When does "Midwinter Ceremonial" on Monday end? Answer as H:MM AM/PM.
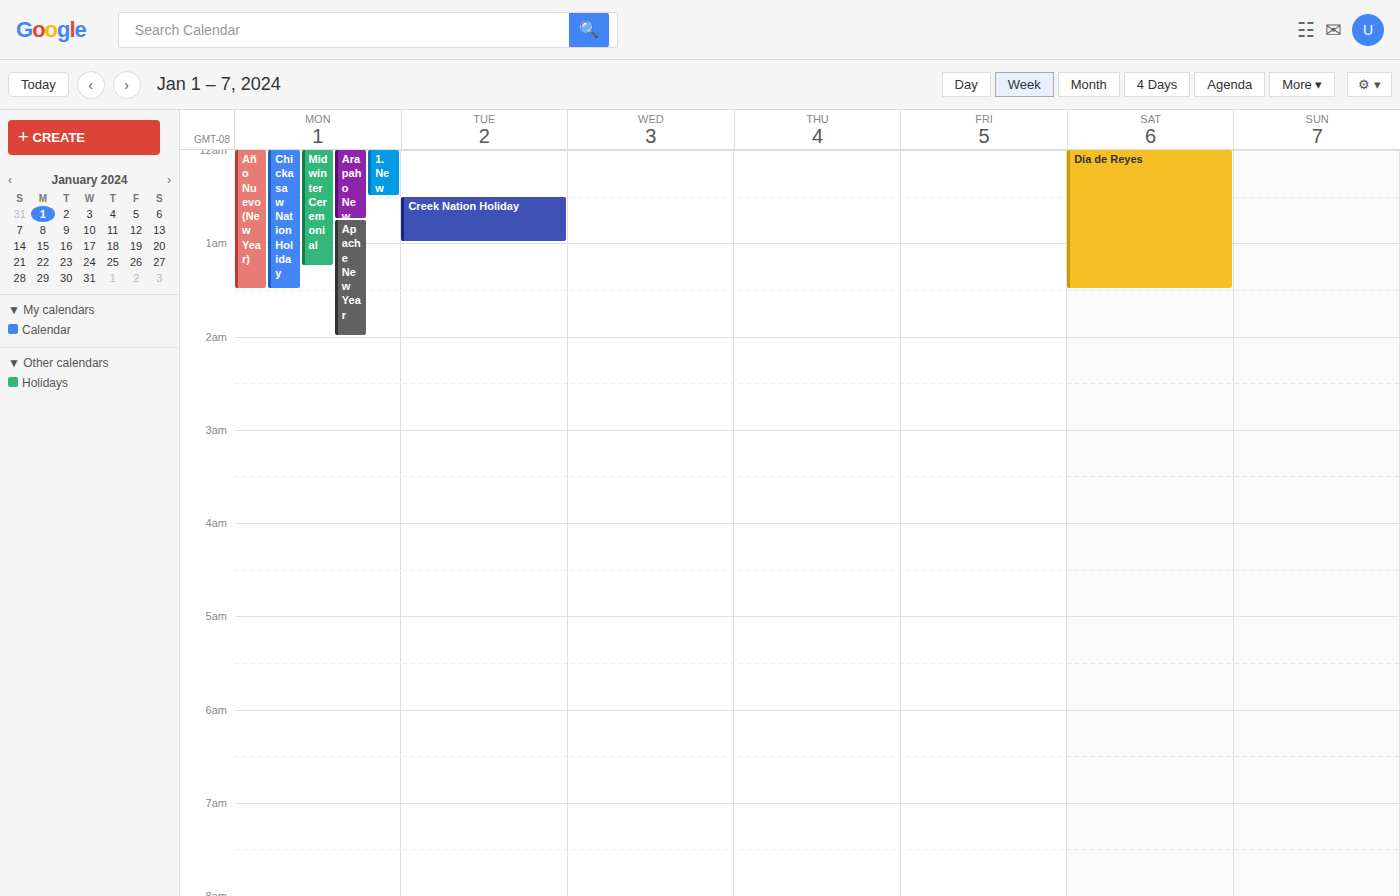
1:15 AM